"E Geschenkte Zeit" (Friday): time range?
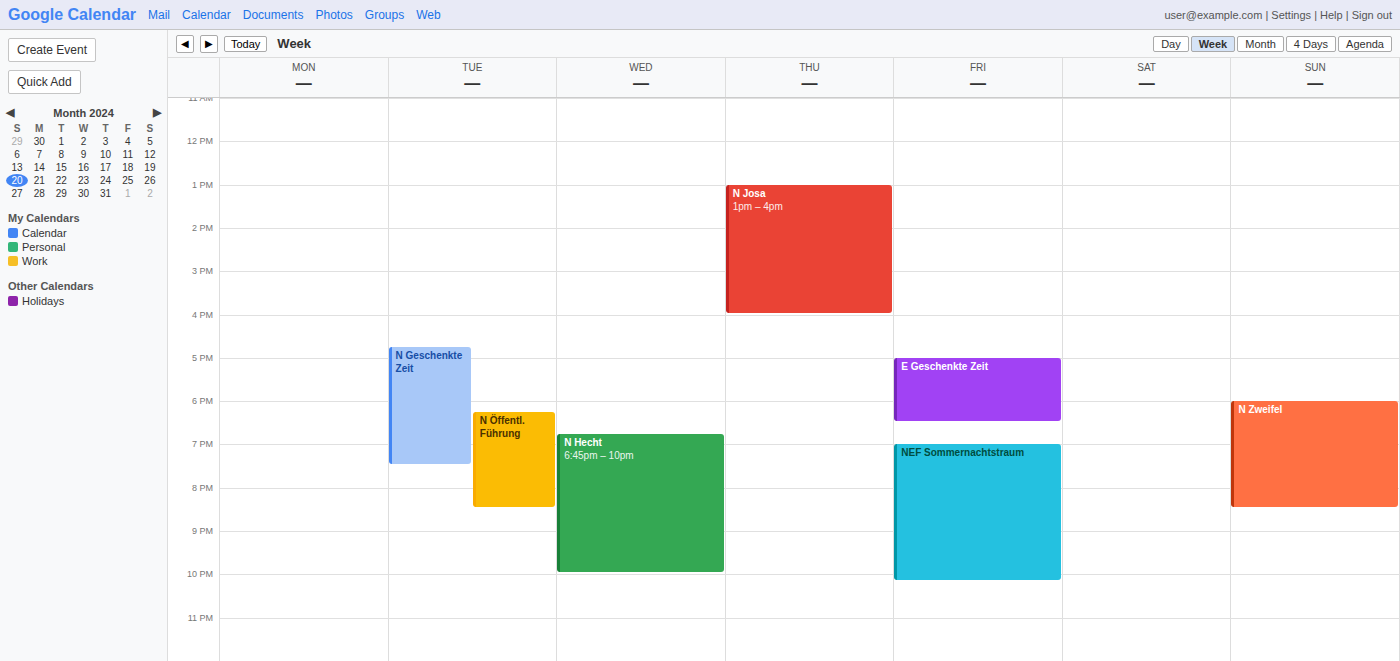
5:00 PM to 6:30 PM